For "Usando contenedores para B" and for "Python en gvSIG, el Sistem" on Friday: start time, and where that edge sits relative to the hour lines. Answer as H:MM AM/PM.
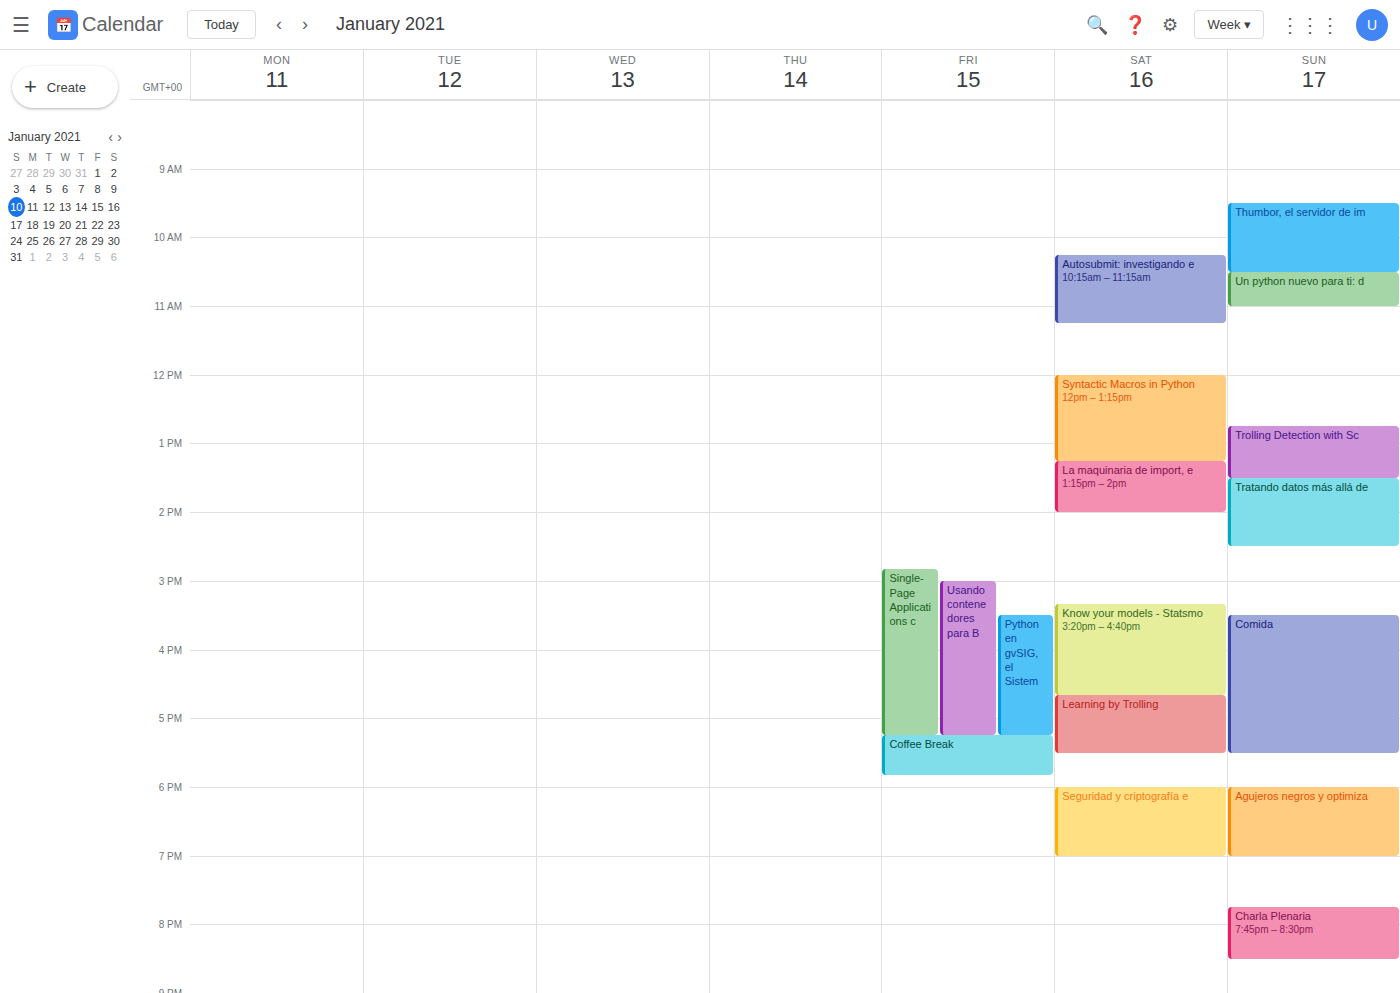
"Usando contenedores para B": 3:00 PM, exactly on the 3 PM line. "Python en gvSIG, el Sistem": 3:30 PM, halfway between the 3 PM and 4 PM lines.